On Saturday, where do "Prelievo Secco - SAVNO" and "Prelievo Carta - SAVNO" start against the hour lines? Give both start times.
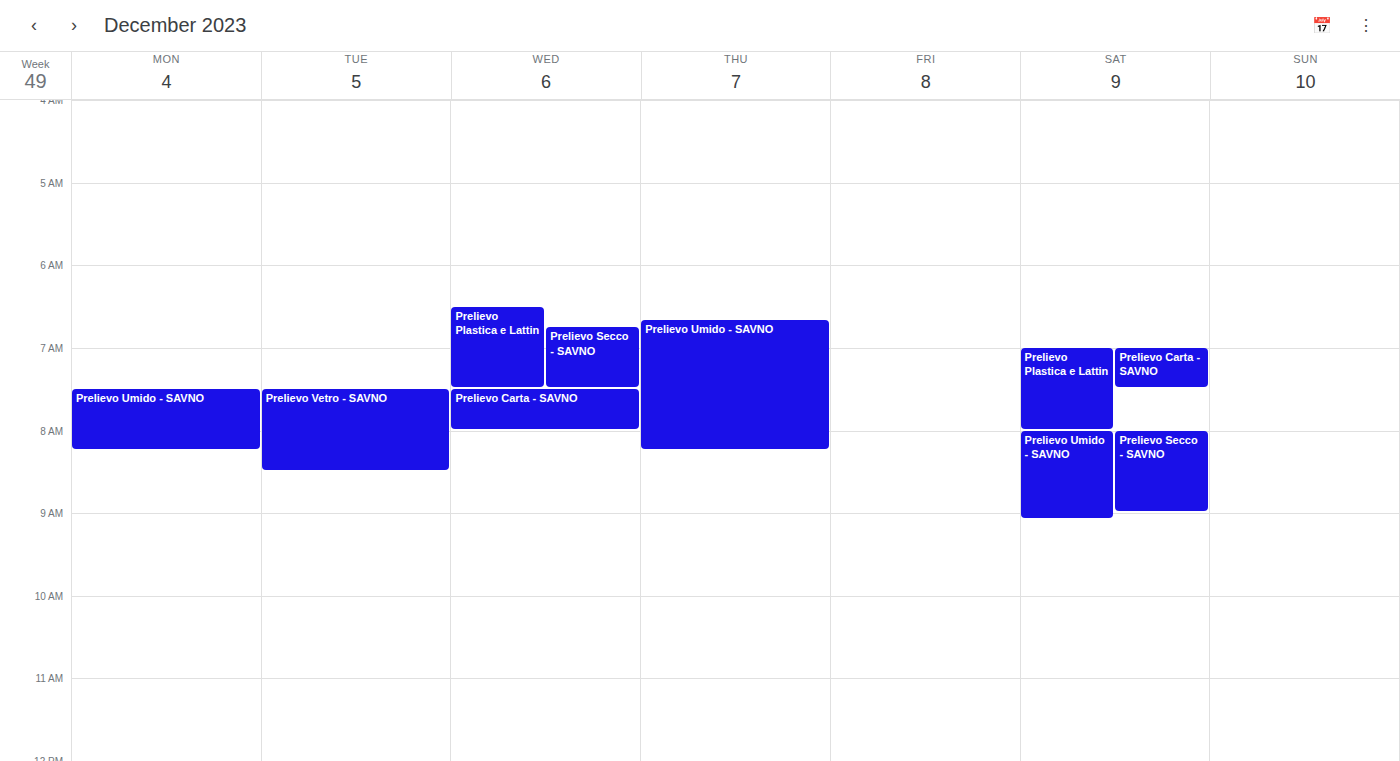
"Prelievo Secco - SAVNO": 8:00 AM, exactly on the 8 AM line. "Prelievo Carta - SAVNO": 7:00 AM, exactly on the 7 AM line.